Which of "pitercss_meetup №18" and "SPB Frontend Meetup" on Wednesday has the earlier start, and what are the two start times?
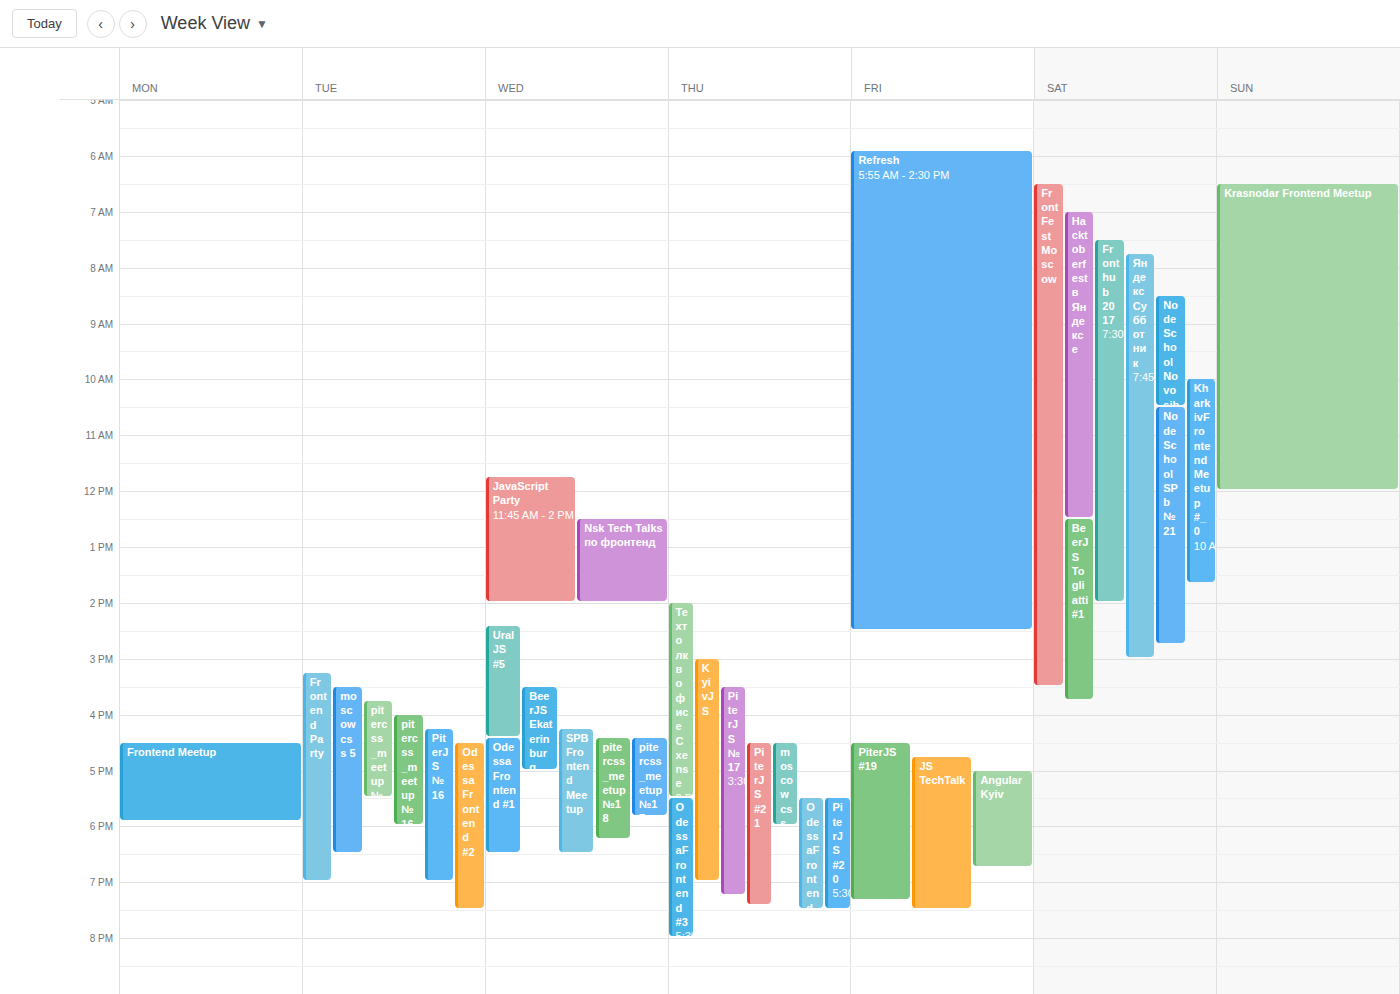
"SPB Frontend Meetup" 16:15; "pitercss_meetup №18" 16:25.